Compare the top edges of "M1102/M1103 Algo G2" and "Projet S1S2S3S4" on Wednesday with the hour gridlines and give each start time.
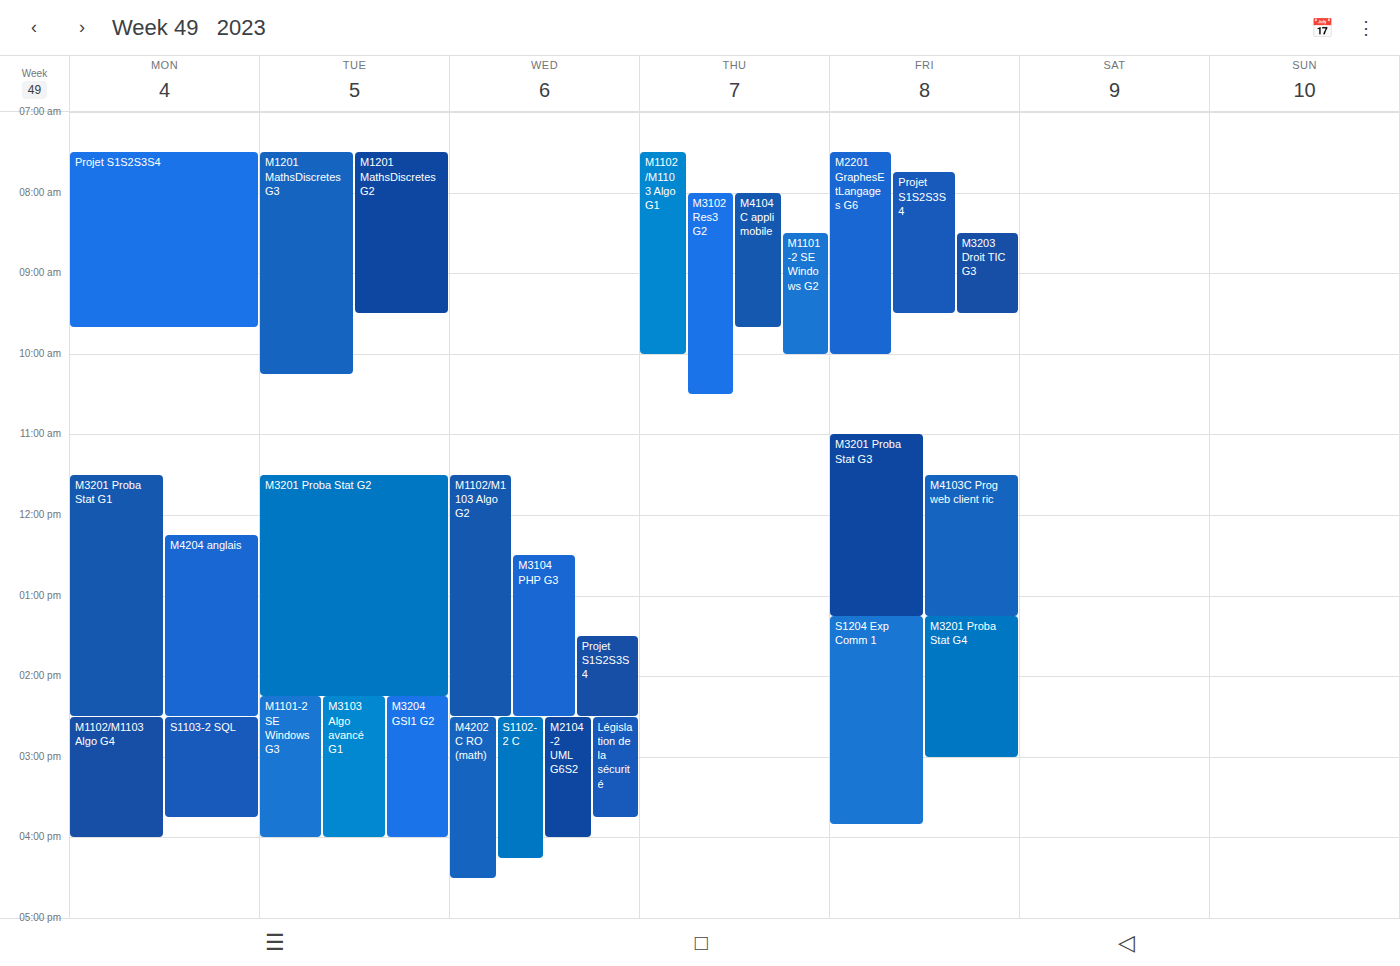
"M1102/M1103 Algo G2": 11:30 AM, halfway between the 11 AM and 12 PM lines. "Projet S1S2S3S4": 1:30 PM, halfway between the 1 PM and 2 PM lines.